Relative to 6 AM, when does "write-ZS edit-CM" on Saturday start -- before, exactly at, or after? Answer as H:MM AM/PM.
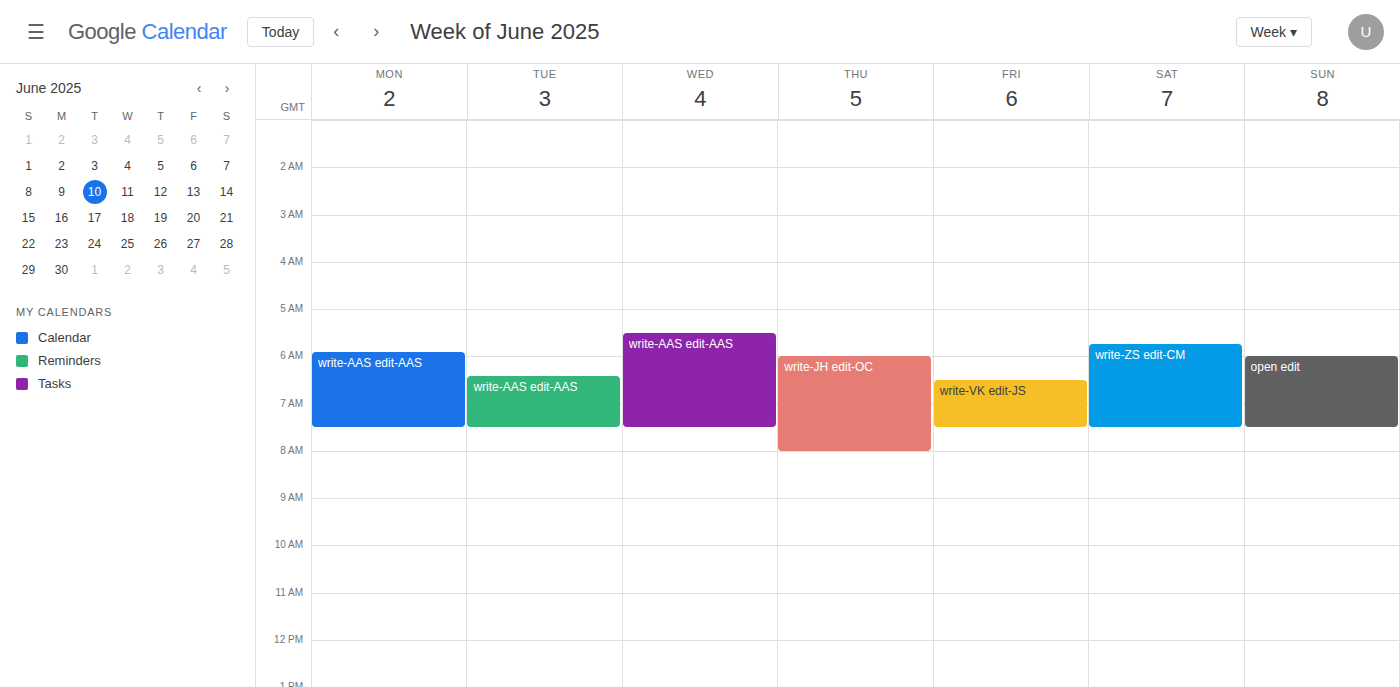
5:45 AM -- before 6 AM, 15 minutes above the 6 AM line.